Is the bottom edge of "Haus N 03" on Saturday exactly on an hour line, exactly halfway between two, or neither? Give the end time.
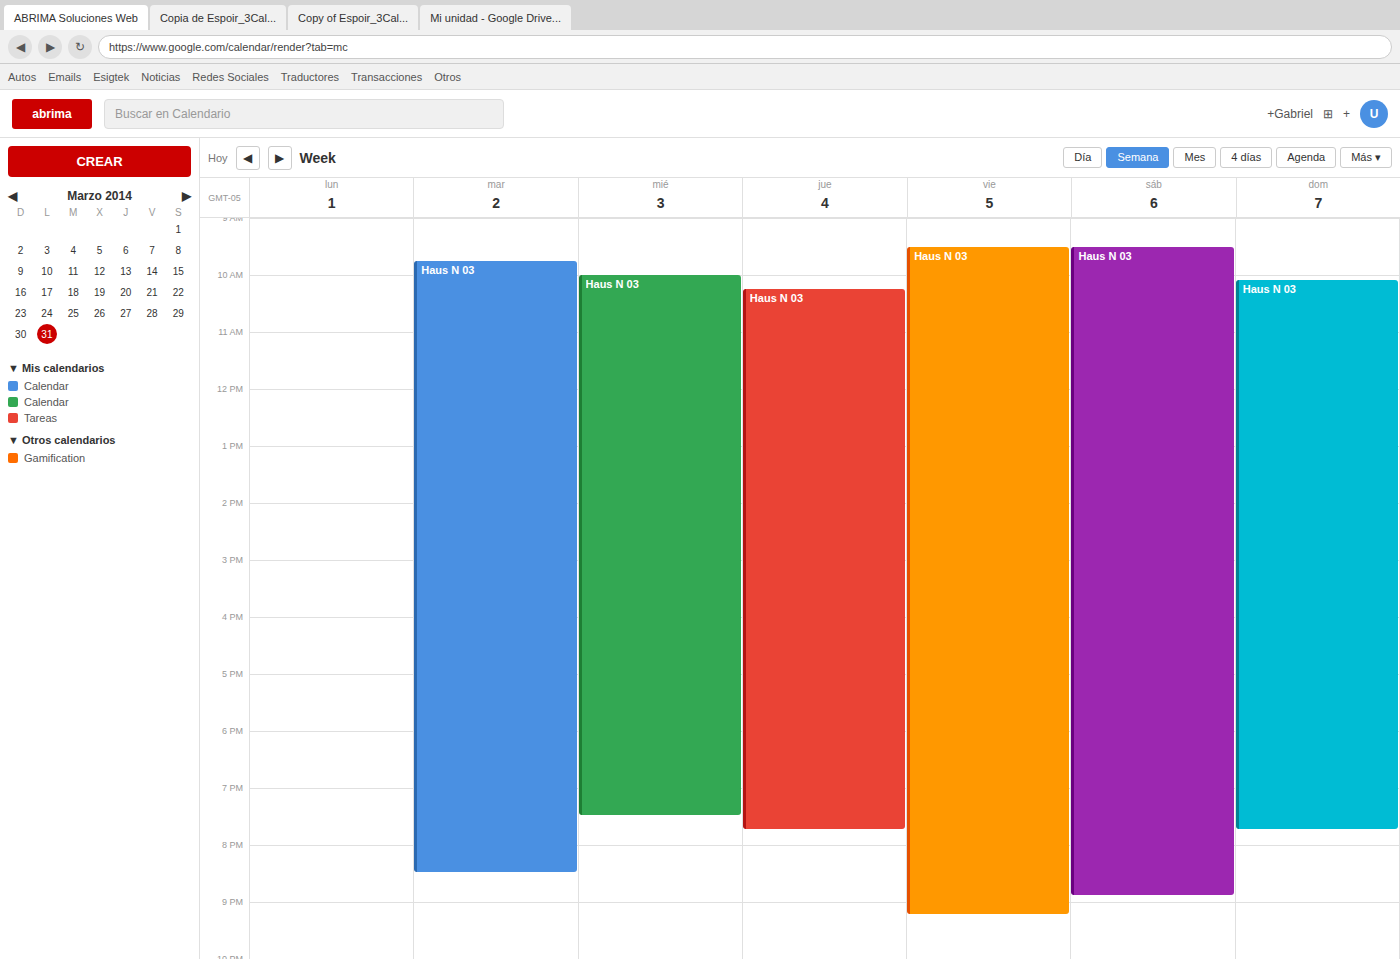
8:55 PM -- neither: 55 minutes below the 8 PM line and 5 minutes above the 9 PM line.